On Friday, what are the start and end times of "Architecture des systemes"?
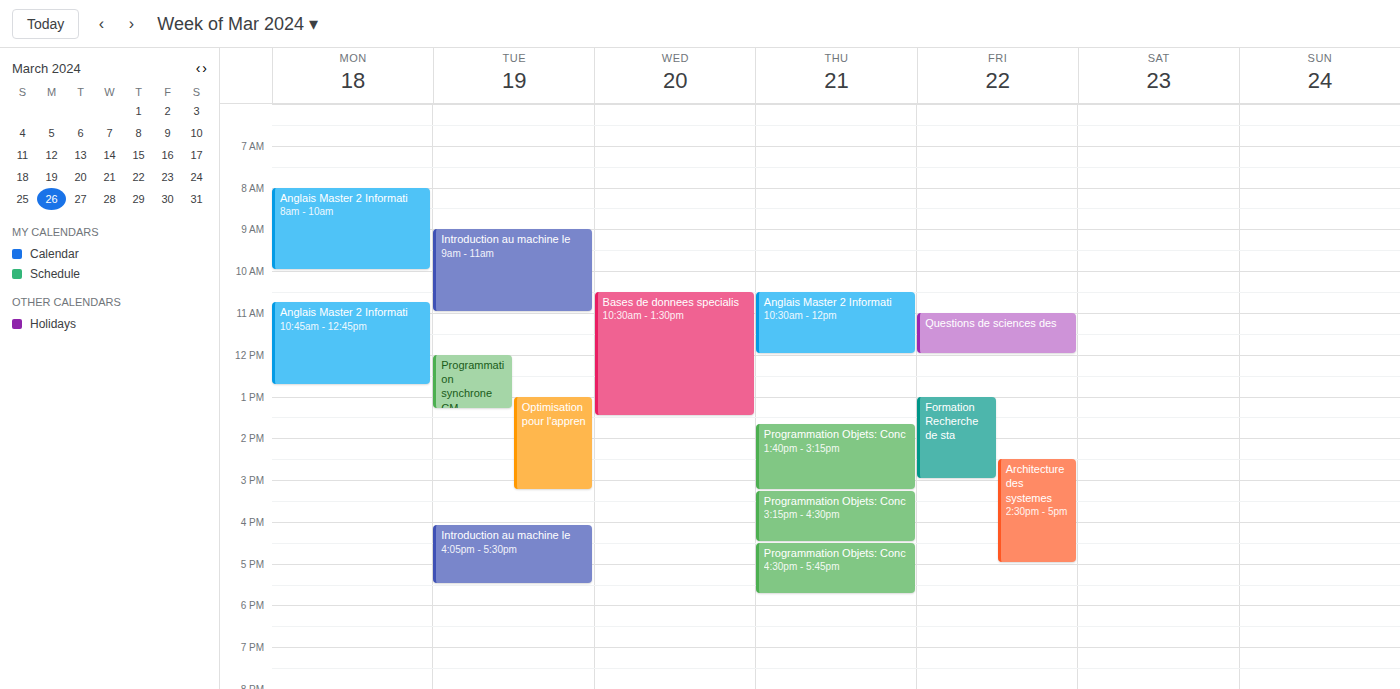
2:30 PM to 5:00 PM